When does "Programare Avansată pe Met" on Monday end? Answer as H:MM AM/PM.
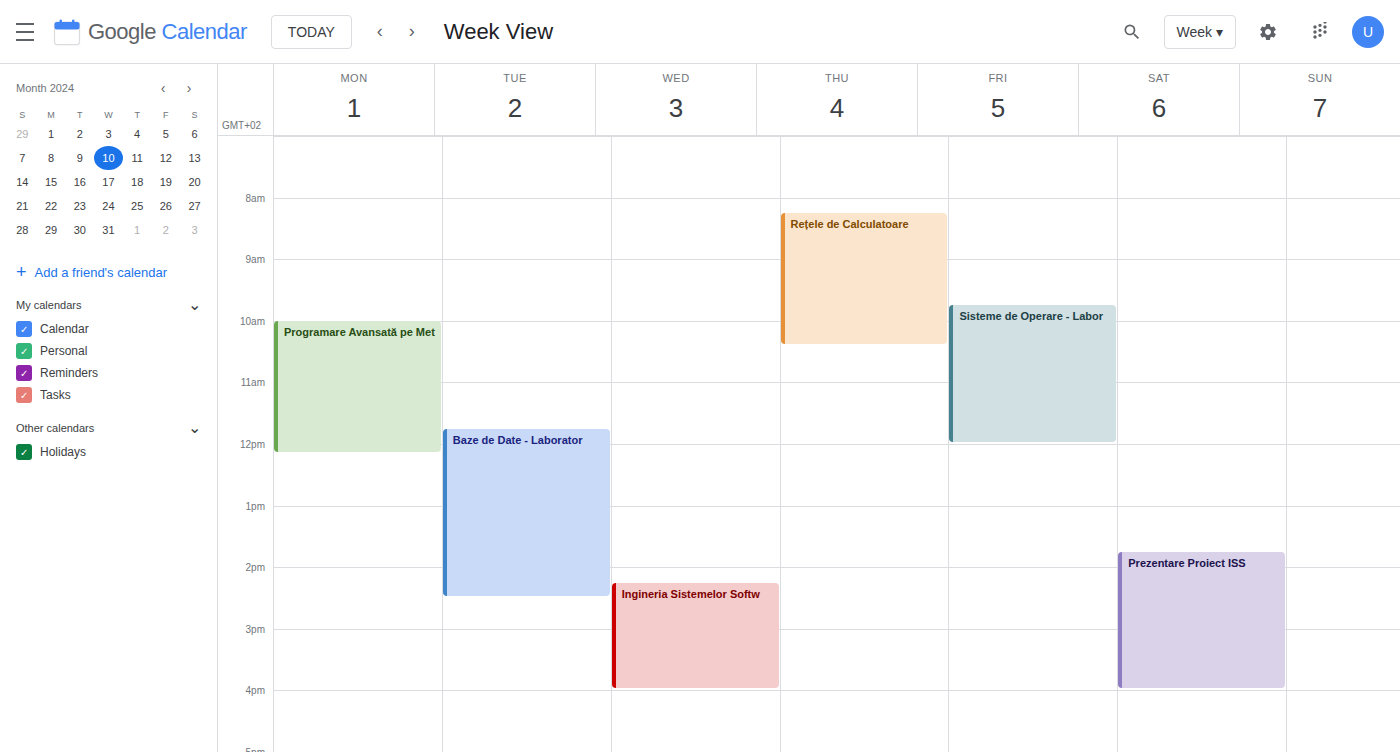
12:10 PM